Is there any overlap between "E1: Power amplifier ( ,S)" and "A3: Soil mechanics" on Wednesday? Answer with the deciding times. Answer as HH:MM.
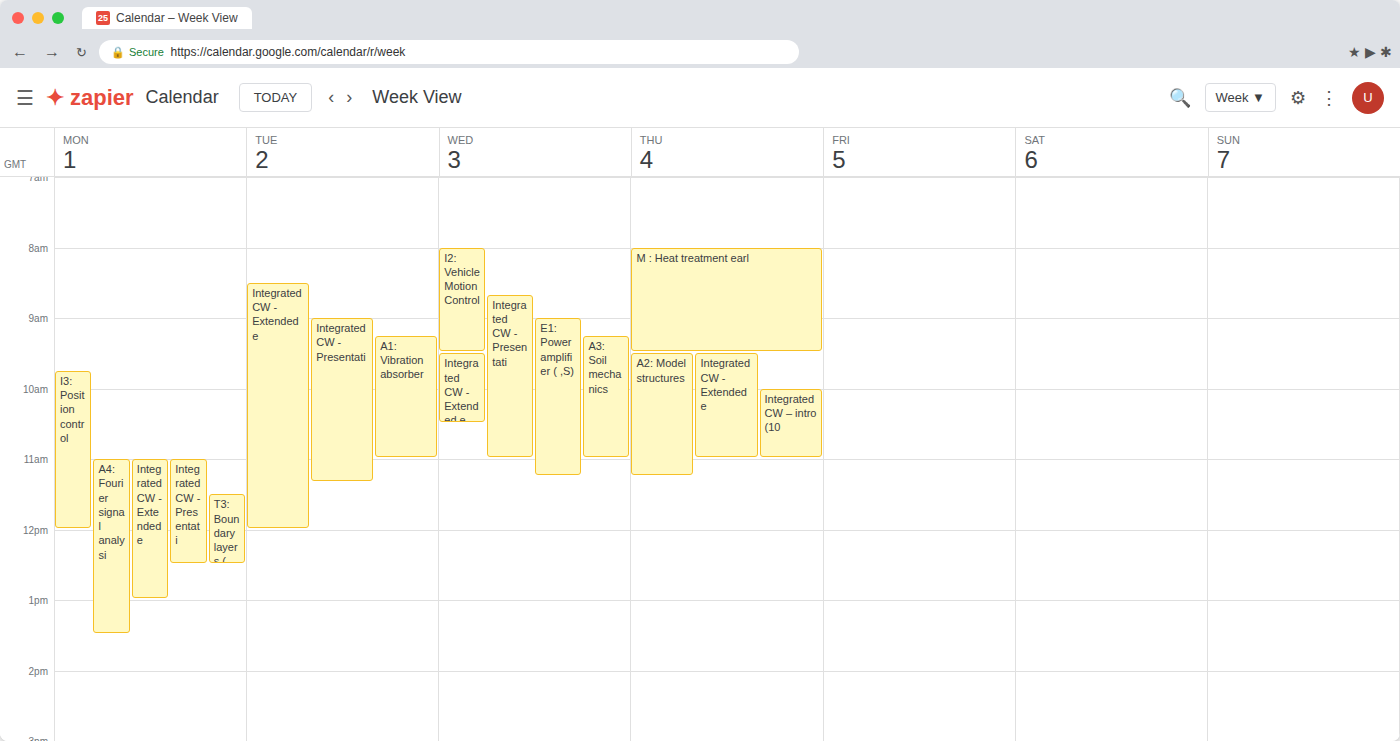
"A3: Soil mechanics" runs 09:15 to 11:00, inside "E1: Power amplifier ( ,S)" -- they overlap.